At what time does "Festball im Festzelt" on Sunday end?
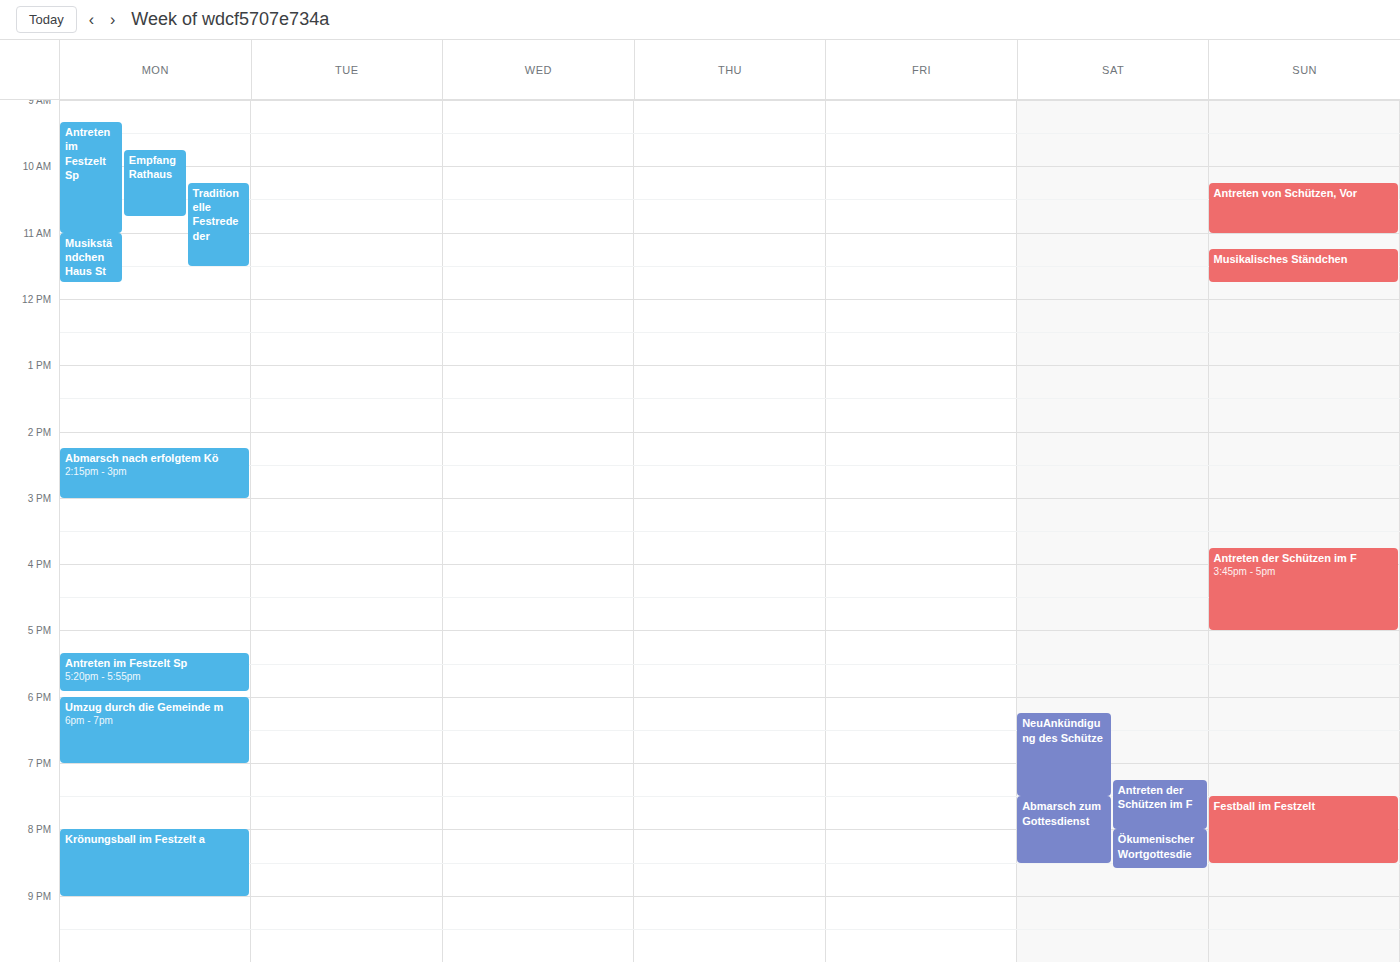
8:30 PM